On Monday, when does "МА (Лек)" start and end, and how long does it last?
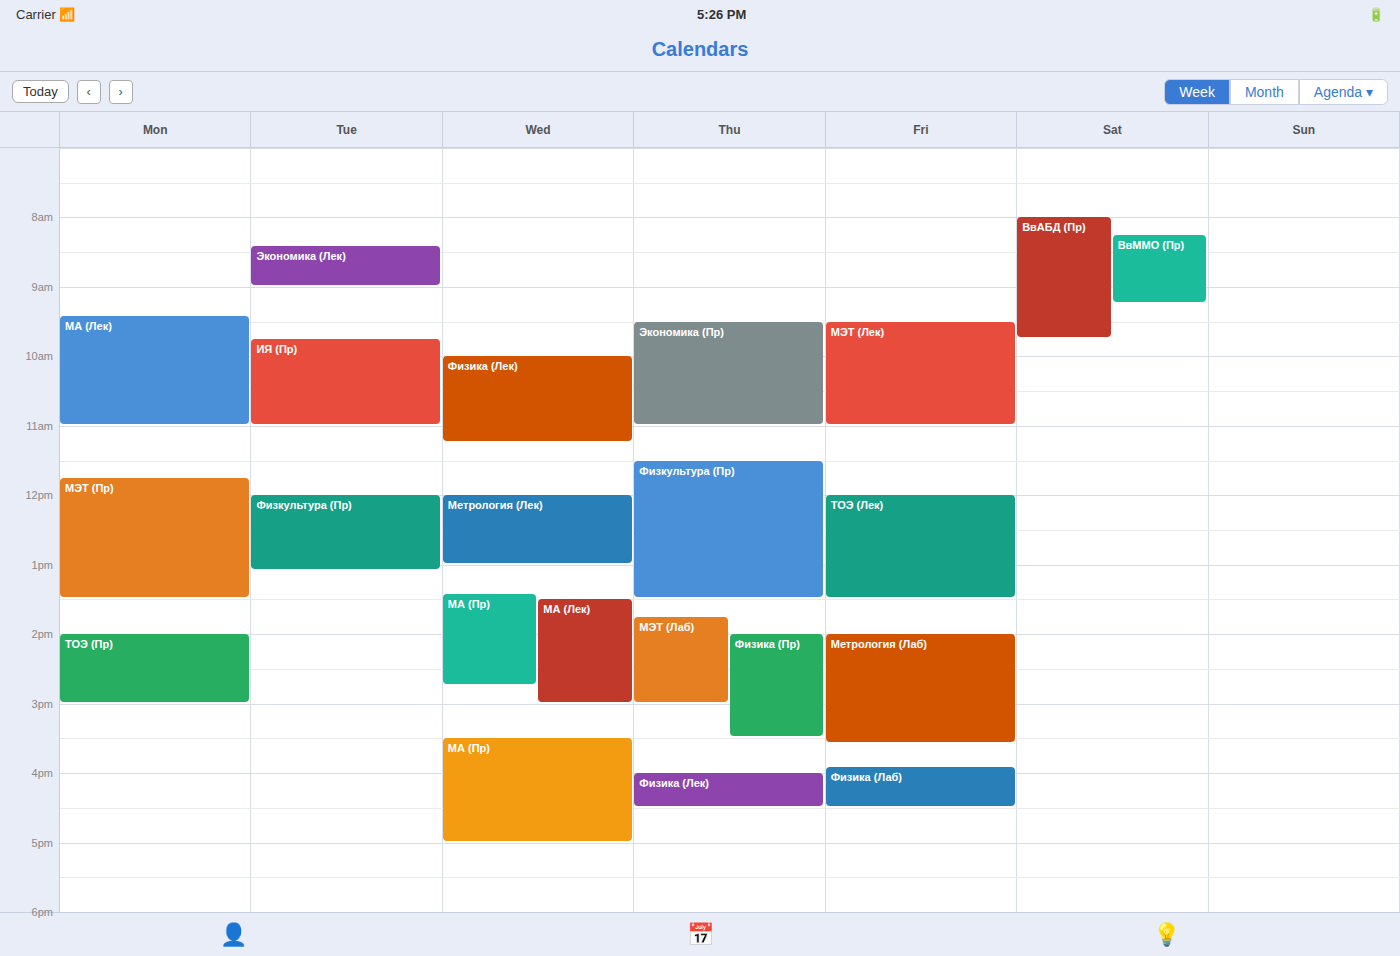
09:25 to 11:00, 1 hour 35 minutes